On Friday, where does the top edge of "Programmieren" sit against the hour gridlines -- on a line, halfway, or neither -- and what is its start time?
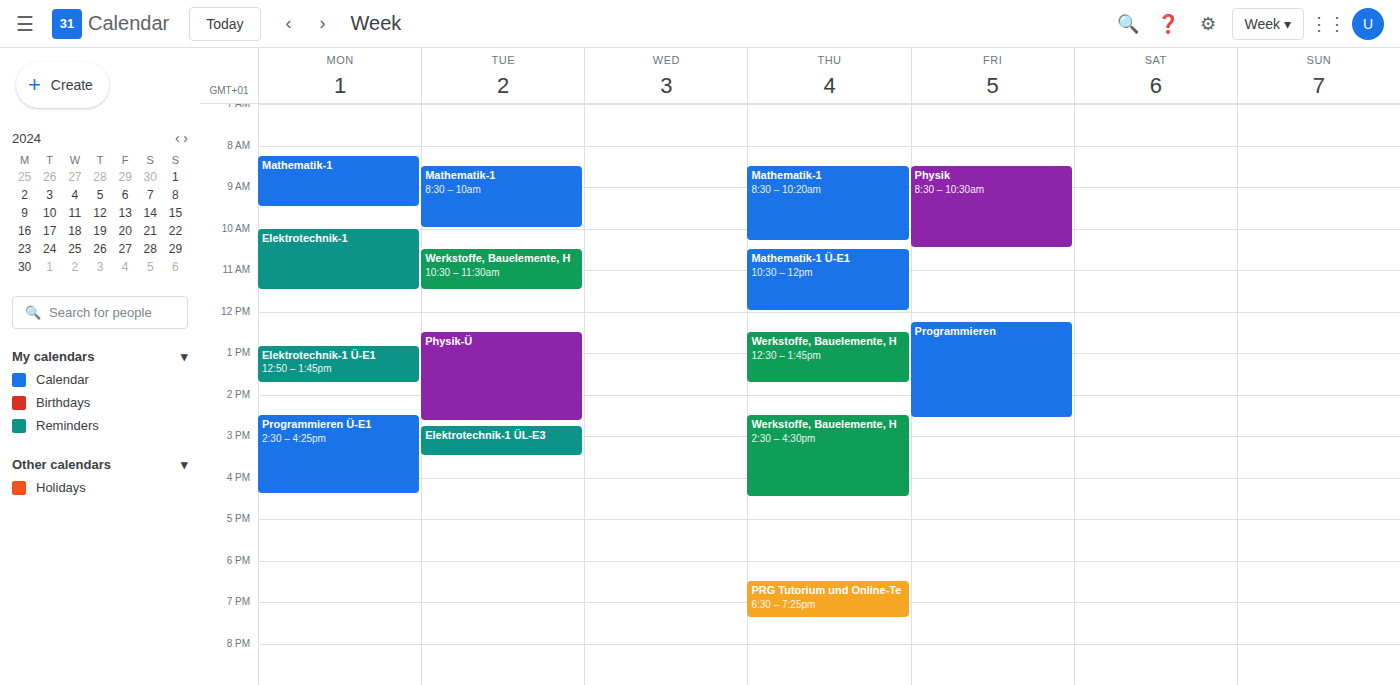
12:15 PM -- neither: a quarter of the way from the 12 PM line to the 1 PM line.